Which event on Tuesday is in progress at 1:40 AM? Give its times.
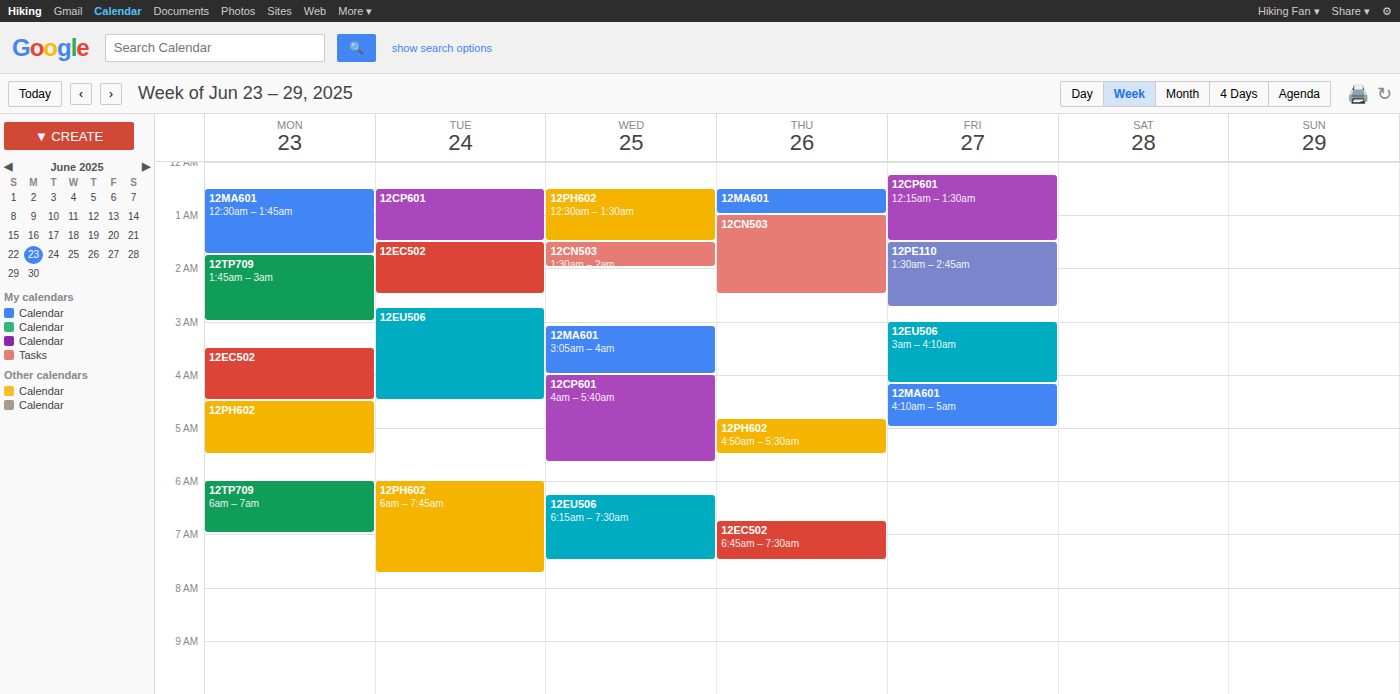
"12EC502", 1:30 AM to 2:30 AM